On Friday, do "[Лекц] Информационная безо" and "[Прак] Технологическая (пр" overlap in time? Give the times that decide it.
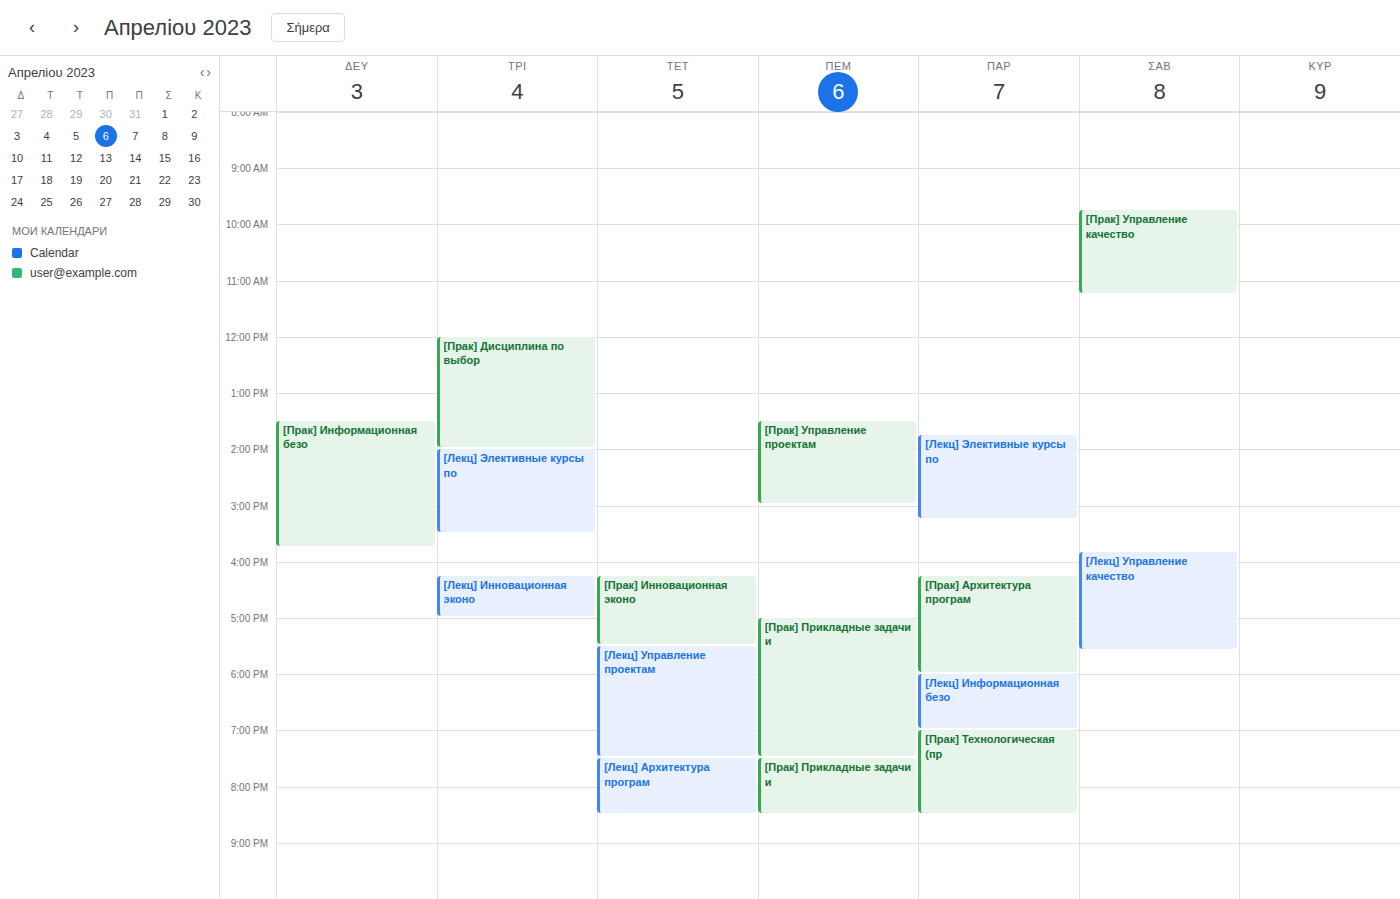
"[Лекц] Информационная безо" ends at 7:00 PM, exactly when "[Прак] Технологическая (пр" starts -- they touch but do not overlap.